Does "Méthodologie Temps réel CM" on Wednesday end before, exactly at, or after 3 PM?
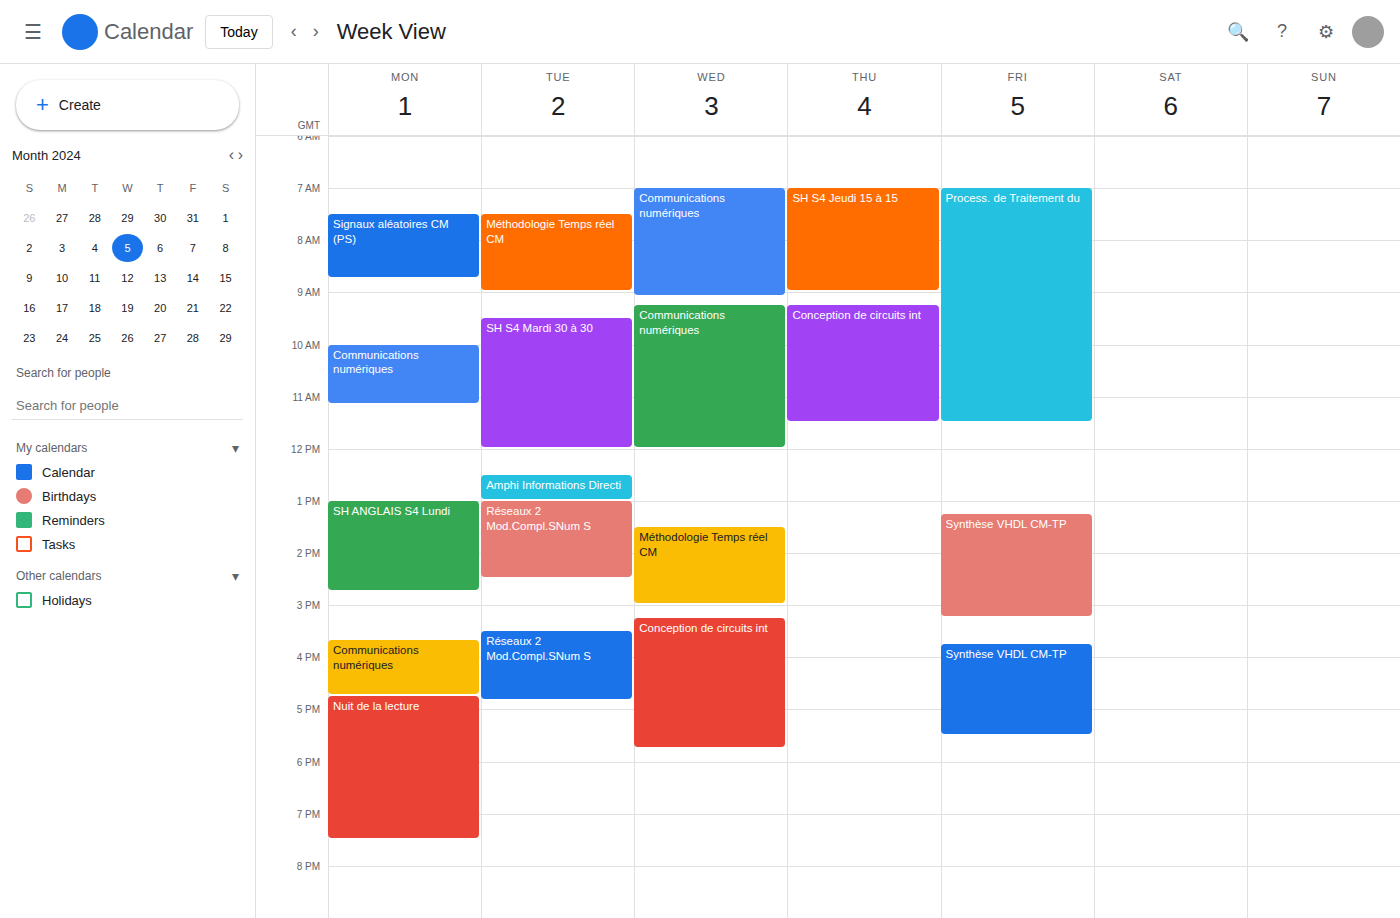
3:00 PM -- exactly at 3 PM, on the 3 PM line.